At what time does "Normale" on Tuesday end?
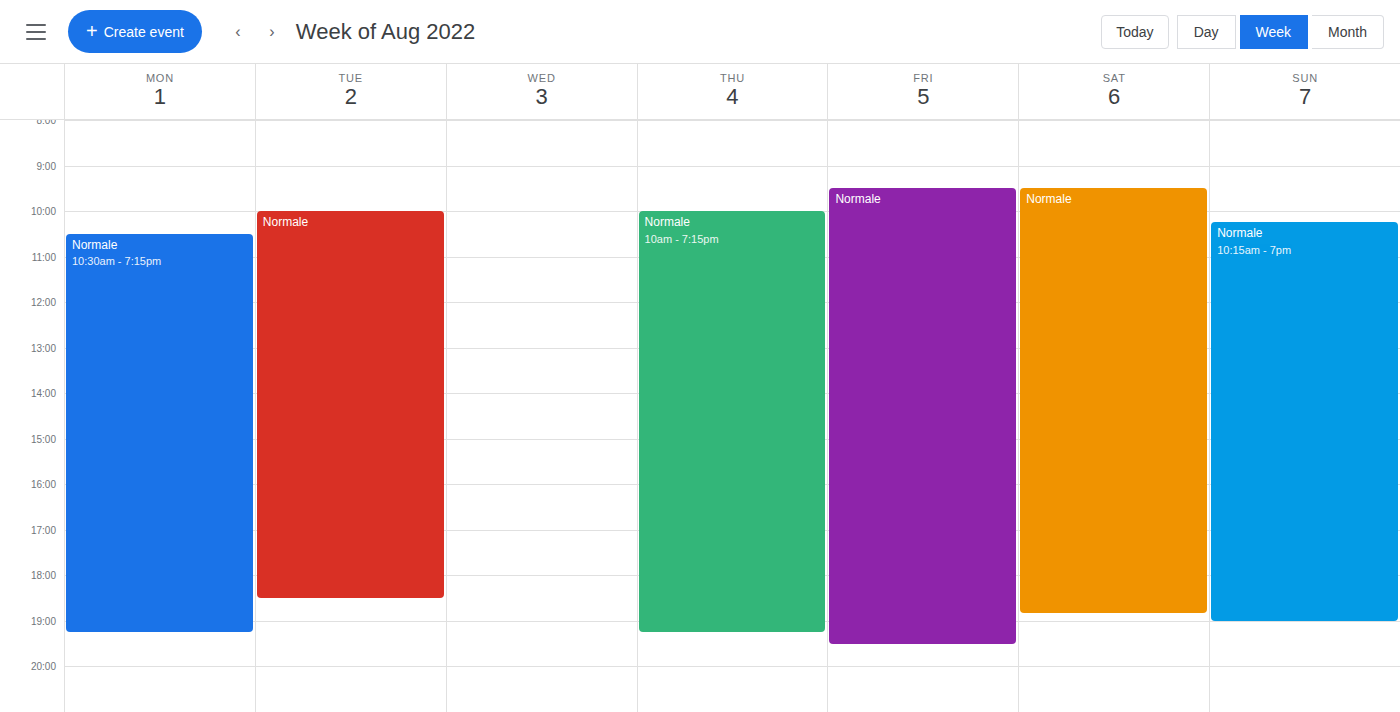
6:30 PM